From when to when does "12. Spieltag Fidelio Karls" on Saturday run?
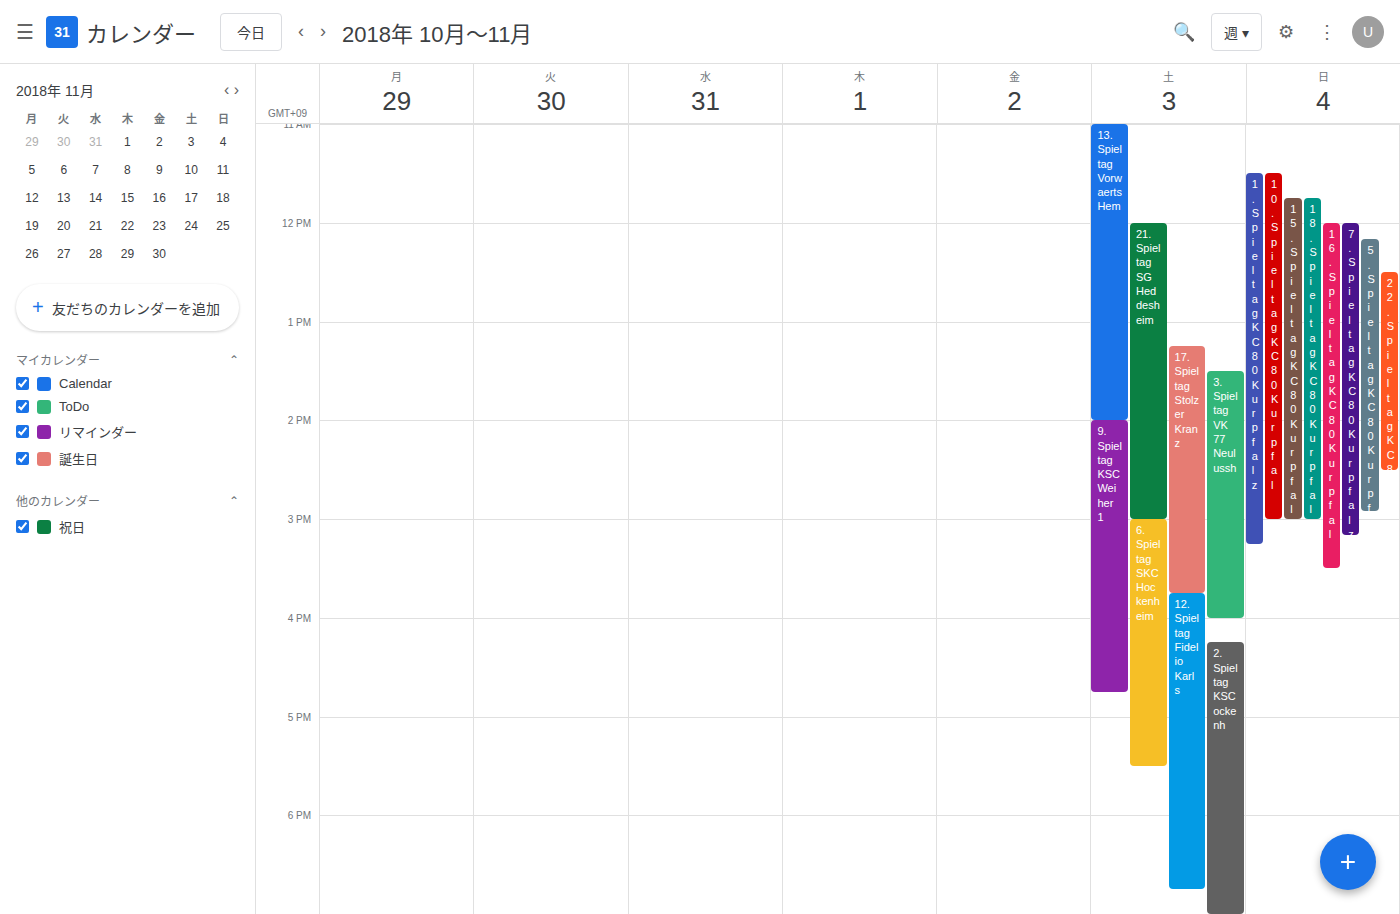
3:45 PM to 6:45 PM